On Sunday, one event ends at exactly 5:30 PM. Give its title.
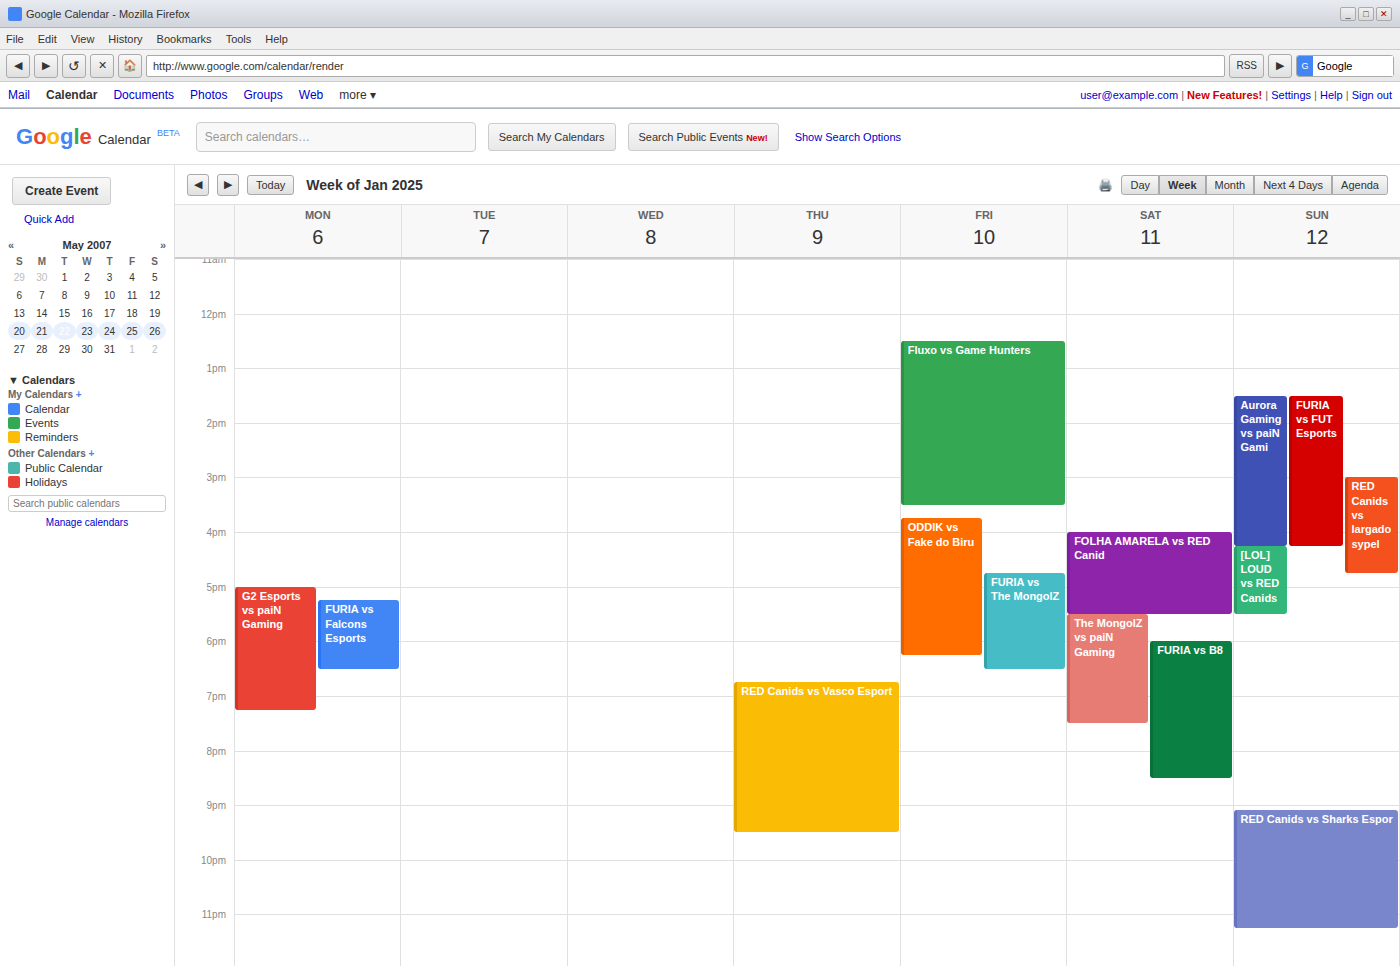
"[LOL] LOUD vs RED Canids"